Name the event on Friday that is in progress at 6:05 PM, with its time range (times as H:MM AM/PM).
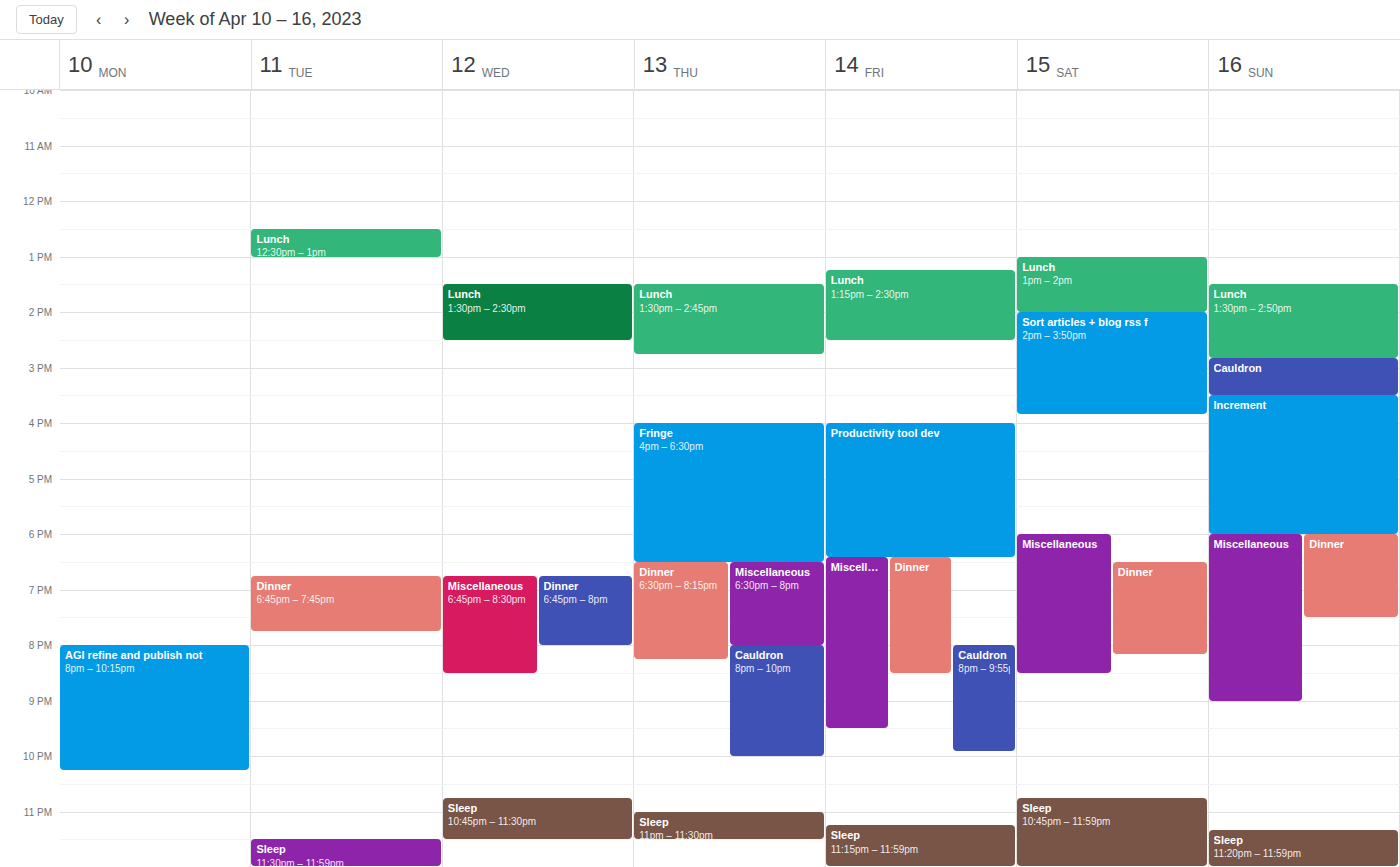
"Productivity tool dev", 4:00 PM to 6:25 PM